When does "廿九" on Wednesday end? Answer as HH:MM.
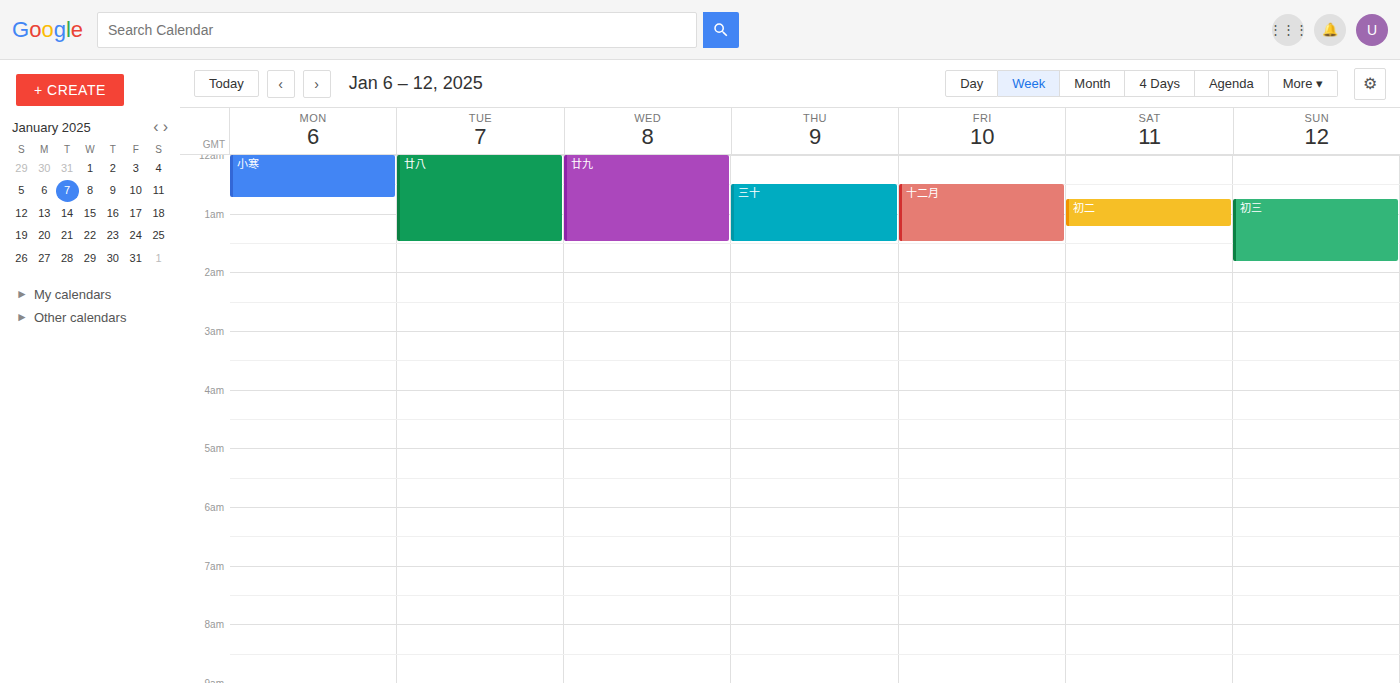
01:30